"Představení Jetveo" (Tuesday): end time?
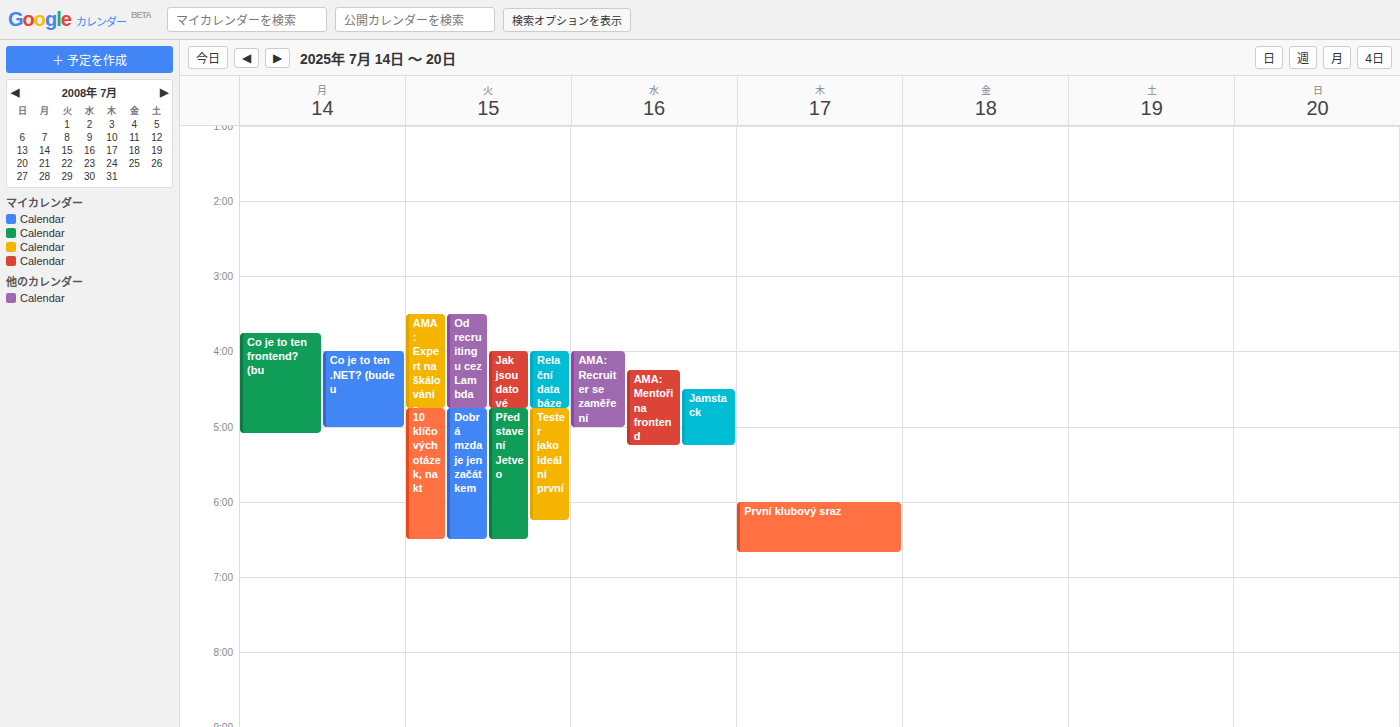
6:30 PM